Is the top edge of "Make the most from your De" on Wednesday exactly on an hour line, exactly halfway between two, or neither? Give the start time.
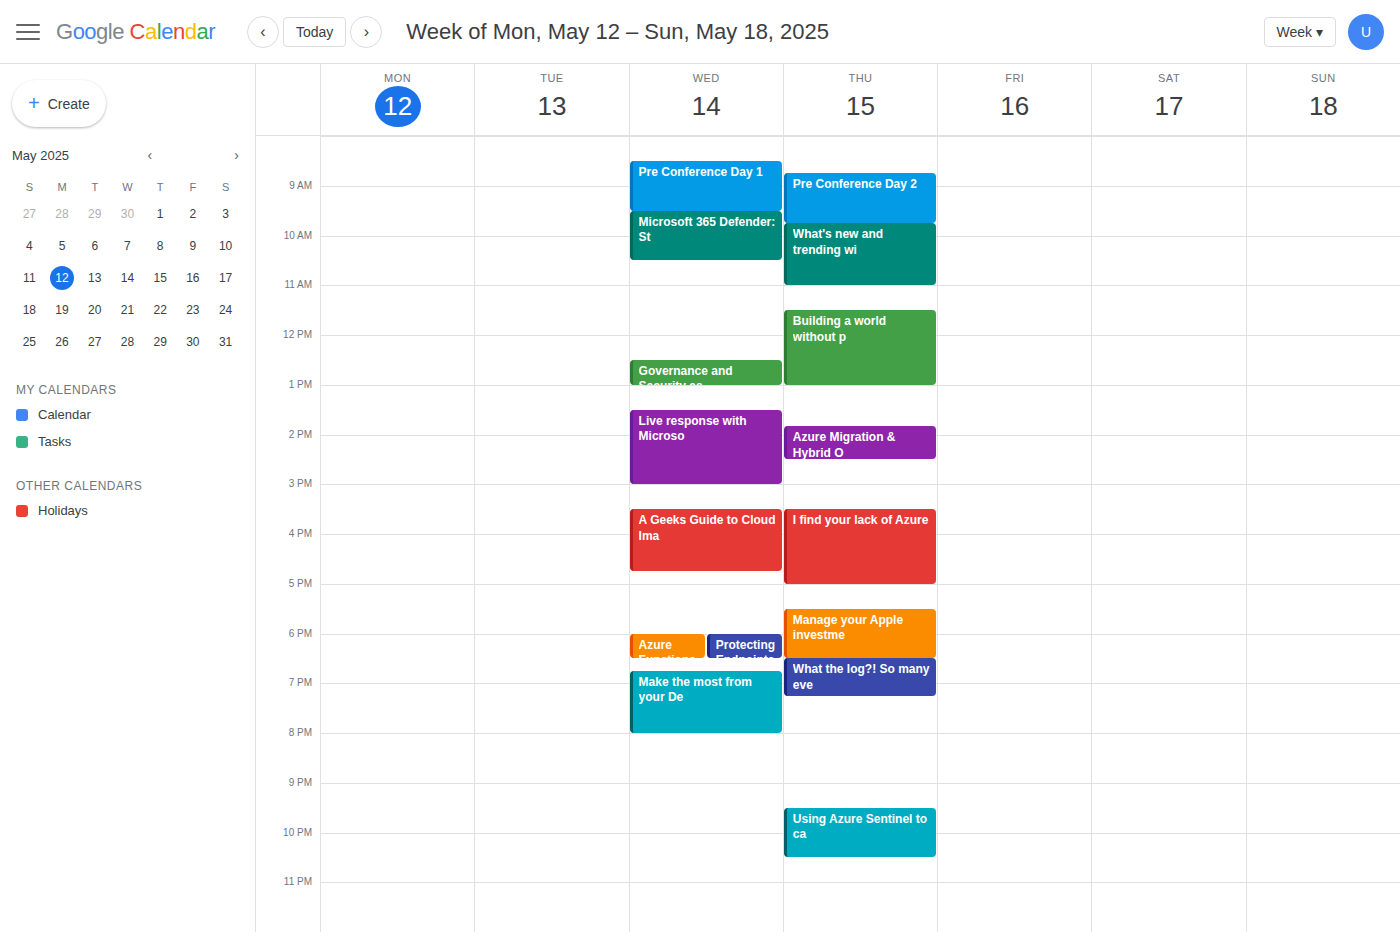
6:45 PM -- neither: three quarters of the way from the 6 PM line to the 7 PM line.